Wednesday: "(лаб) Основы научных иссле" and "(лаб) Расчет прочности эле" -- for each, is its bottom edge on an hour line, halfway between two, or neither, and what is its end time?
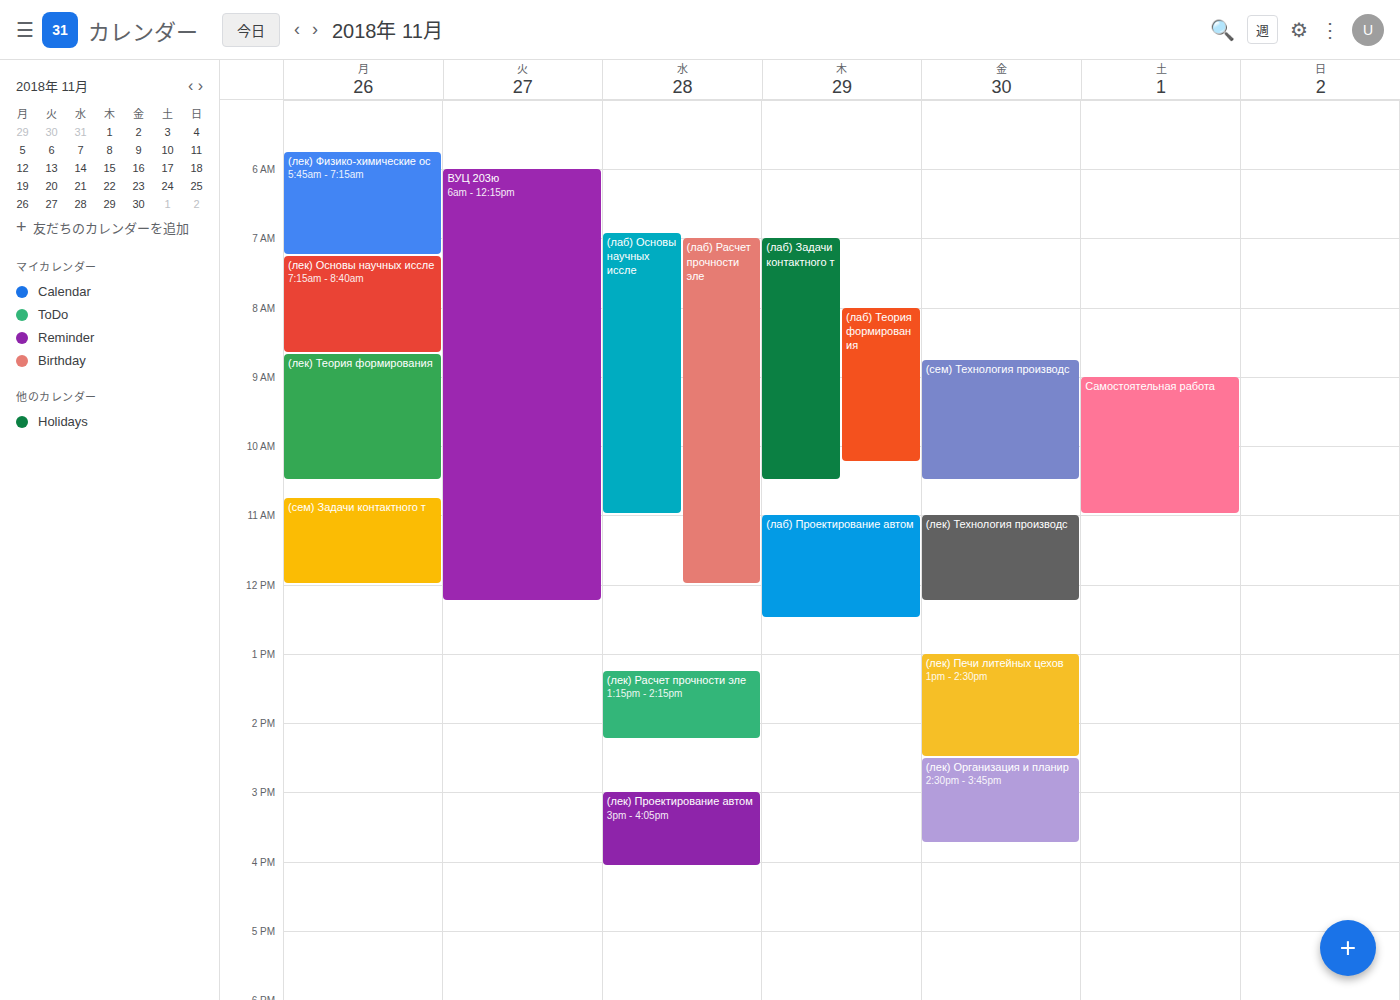
"(лаб) Основы научных иссле": 11:00 AM, exactly on the 11 AM line. "(лаб) Расчет прочности эле": 12:00 PM, exactly on the 12 PM line.